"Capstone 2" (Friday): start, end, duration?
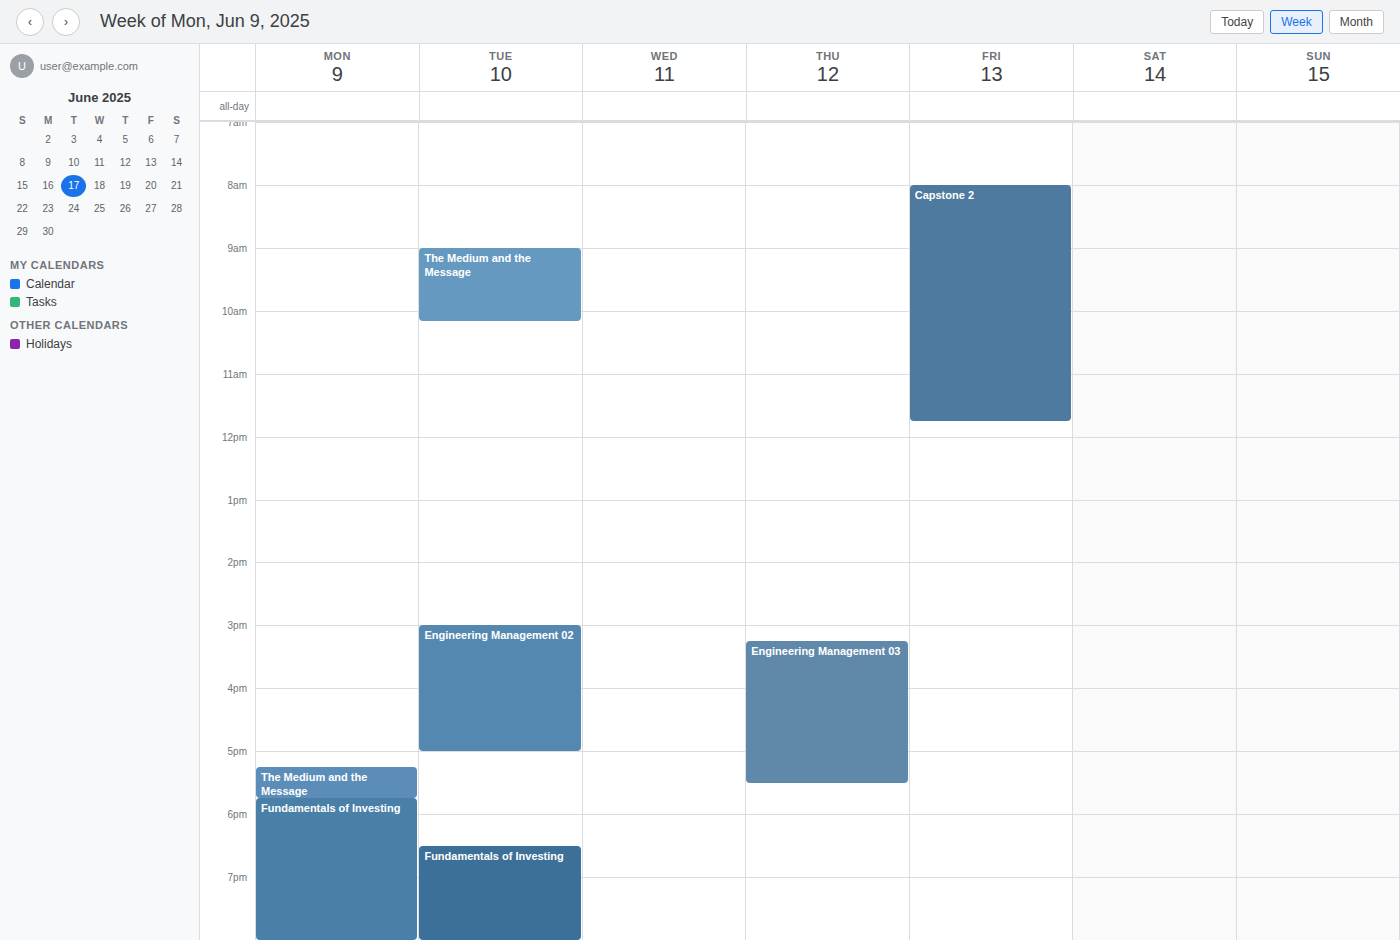
8:00 AM to 11:45 AM, 3 hours 45 minutes